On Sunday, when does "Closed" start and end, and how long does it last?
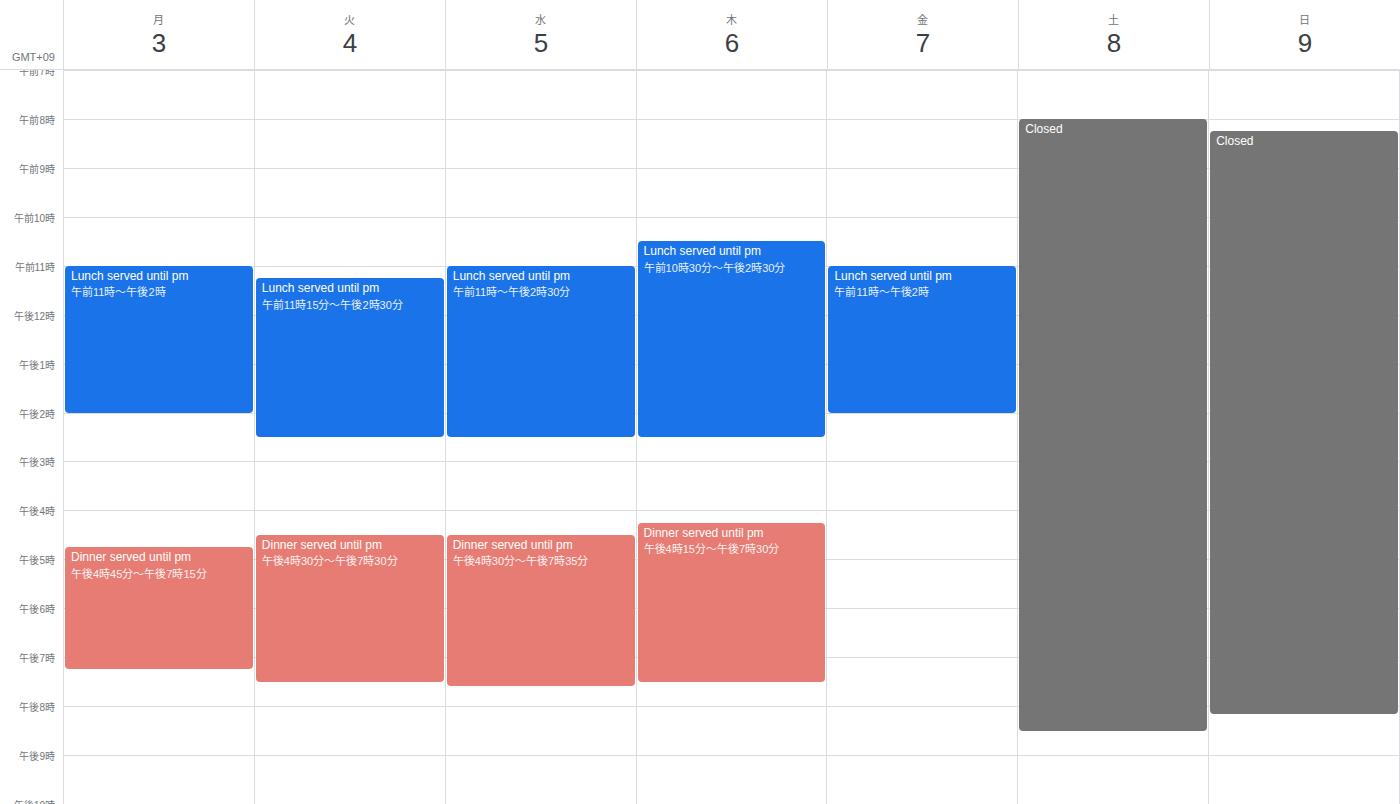
8:15 AM to 8:10 PM, 11 hours 55 minutes